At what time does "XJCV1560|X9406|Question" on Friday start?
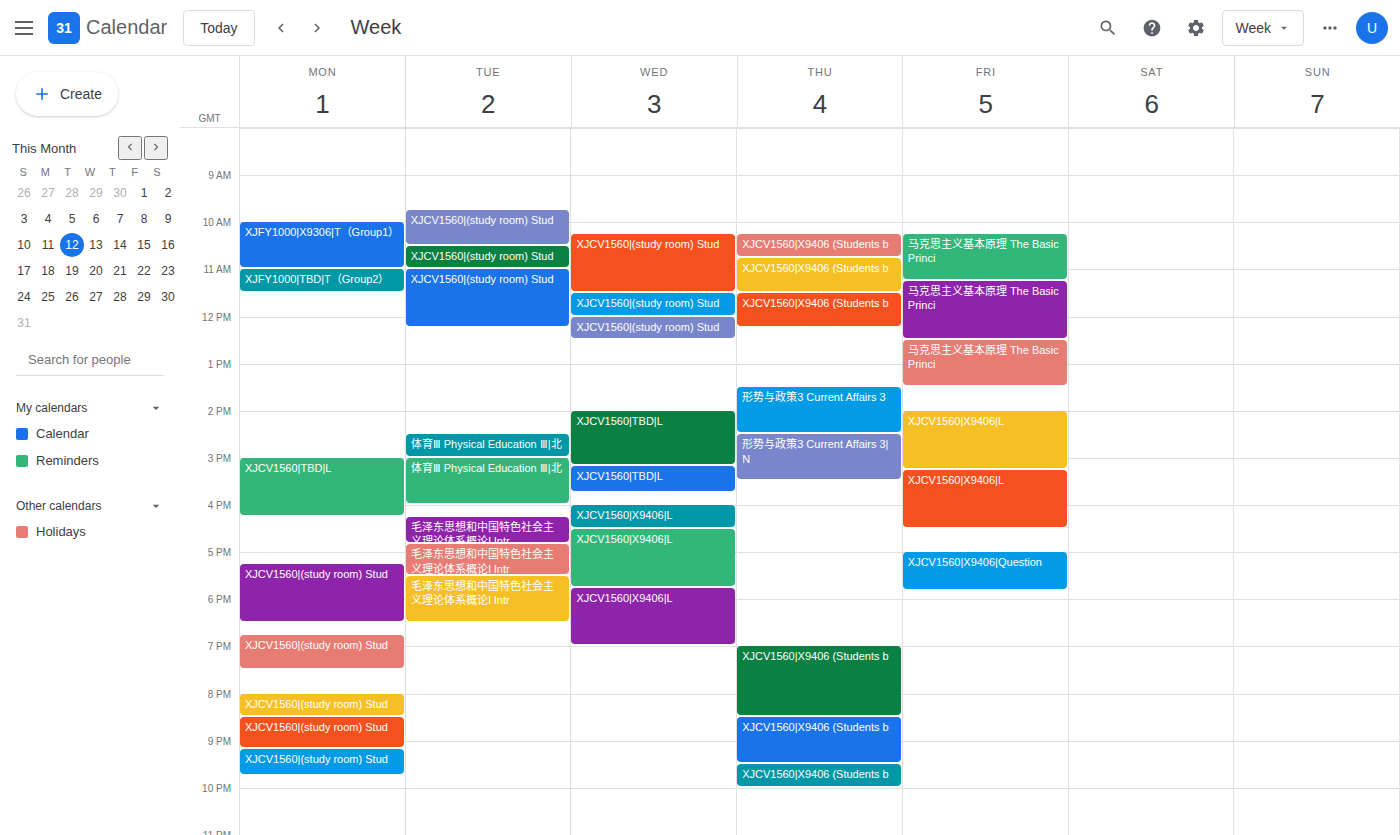
5:00 PM